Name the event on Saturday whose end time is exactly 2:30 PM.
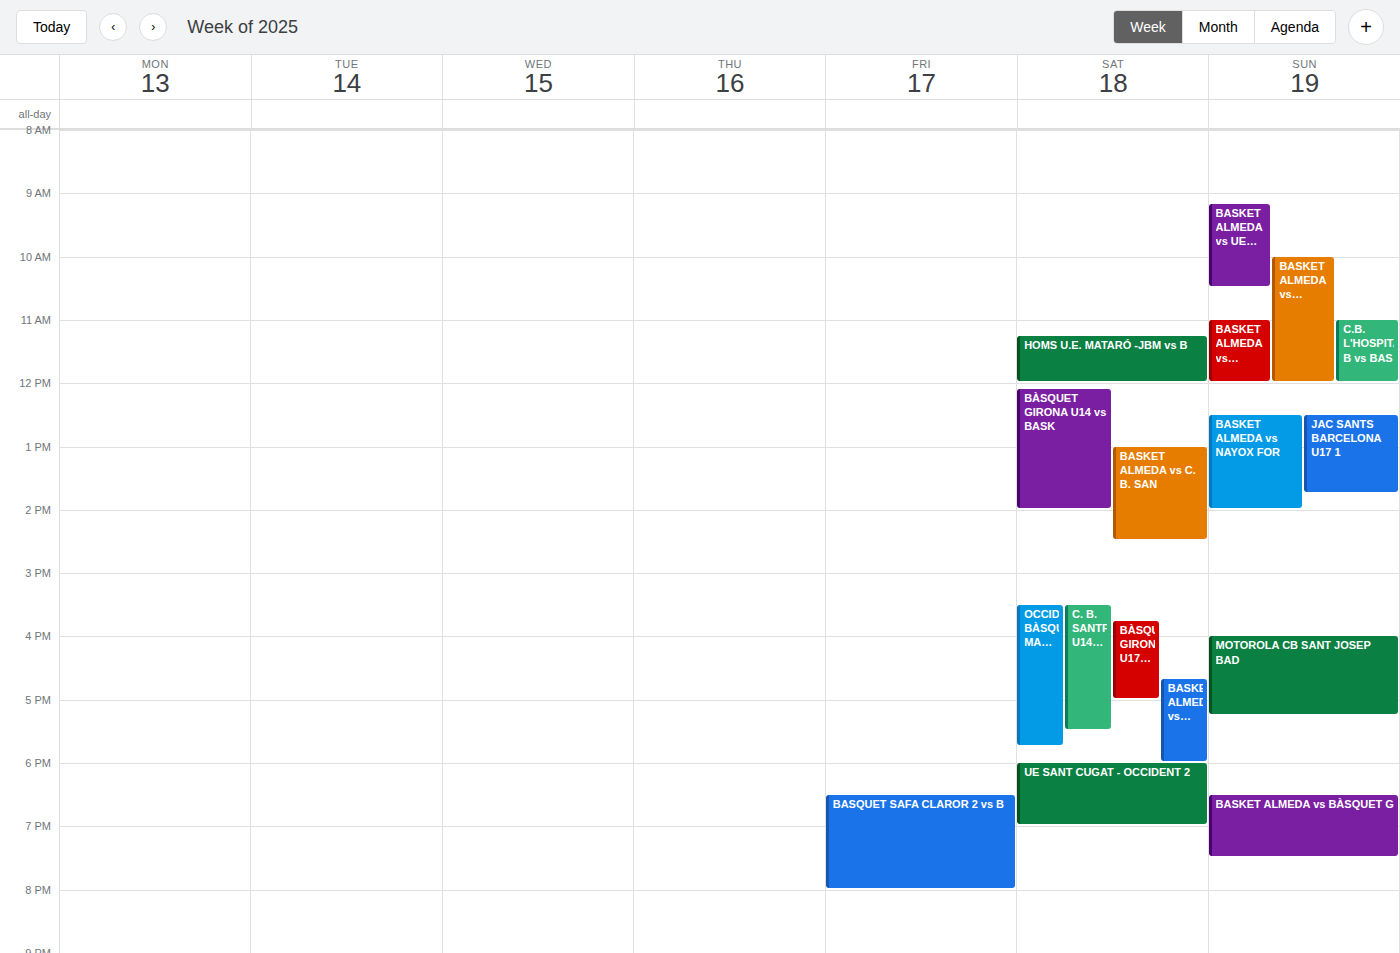
"BASKET ALMEDA vs C. B. SAN"